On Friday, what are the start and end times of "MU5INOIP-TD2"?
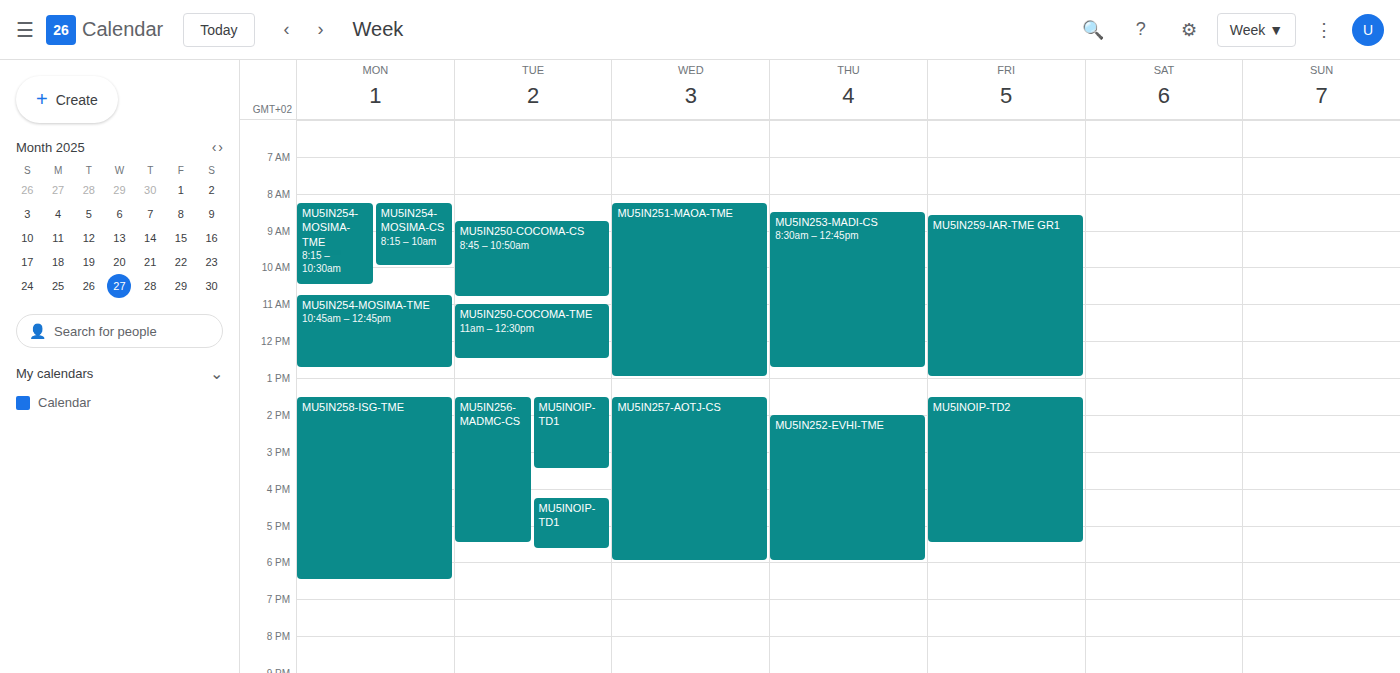
1:30 PM to 5:30 PM